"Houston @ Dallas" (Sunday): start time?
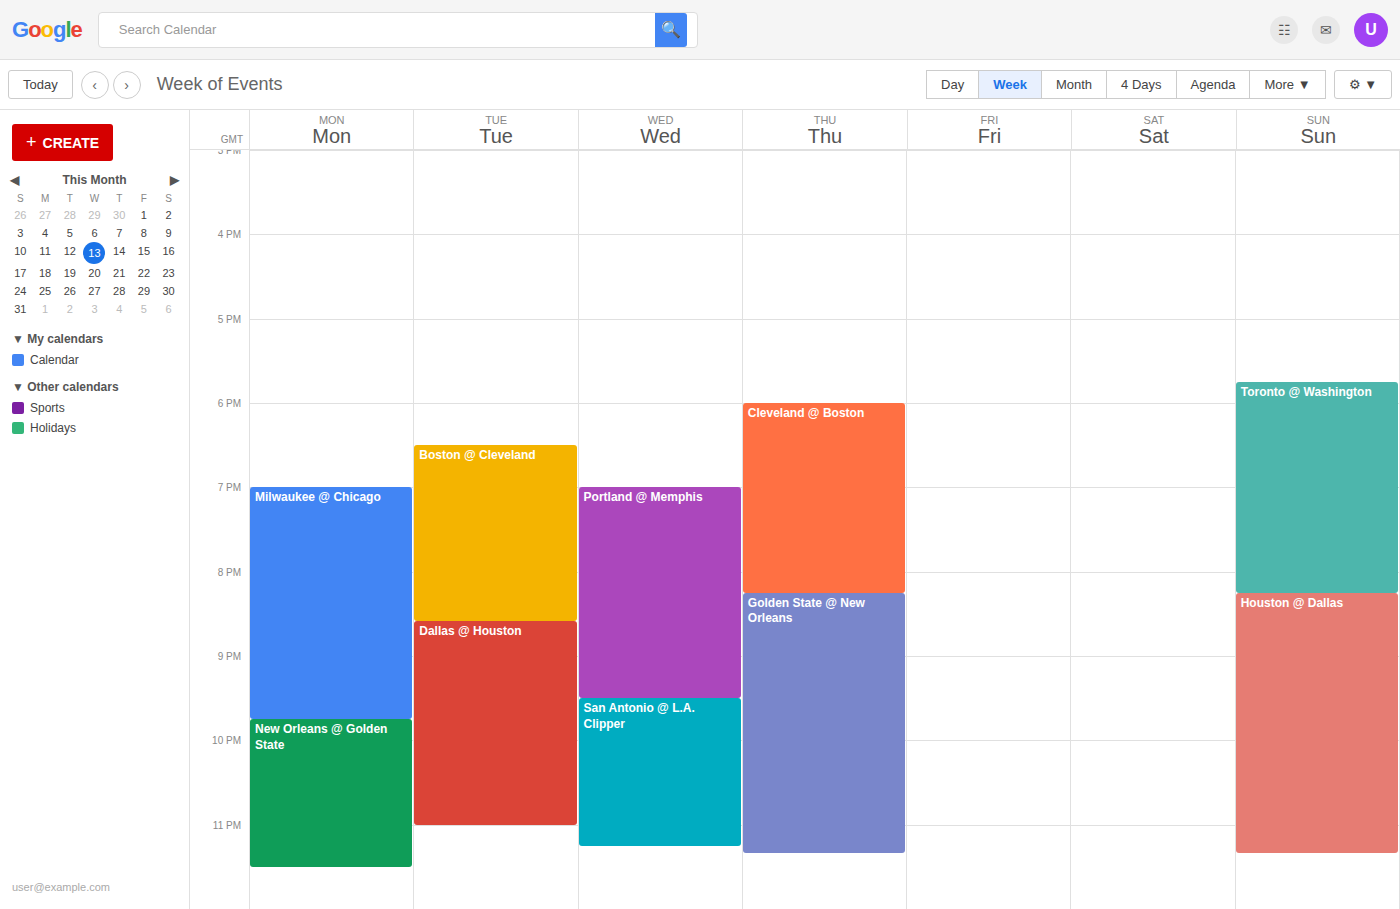
8:15 PM